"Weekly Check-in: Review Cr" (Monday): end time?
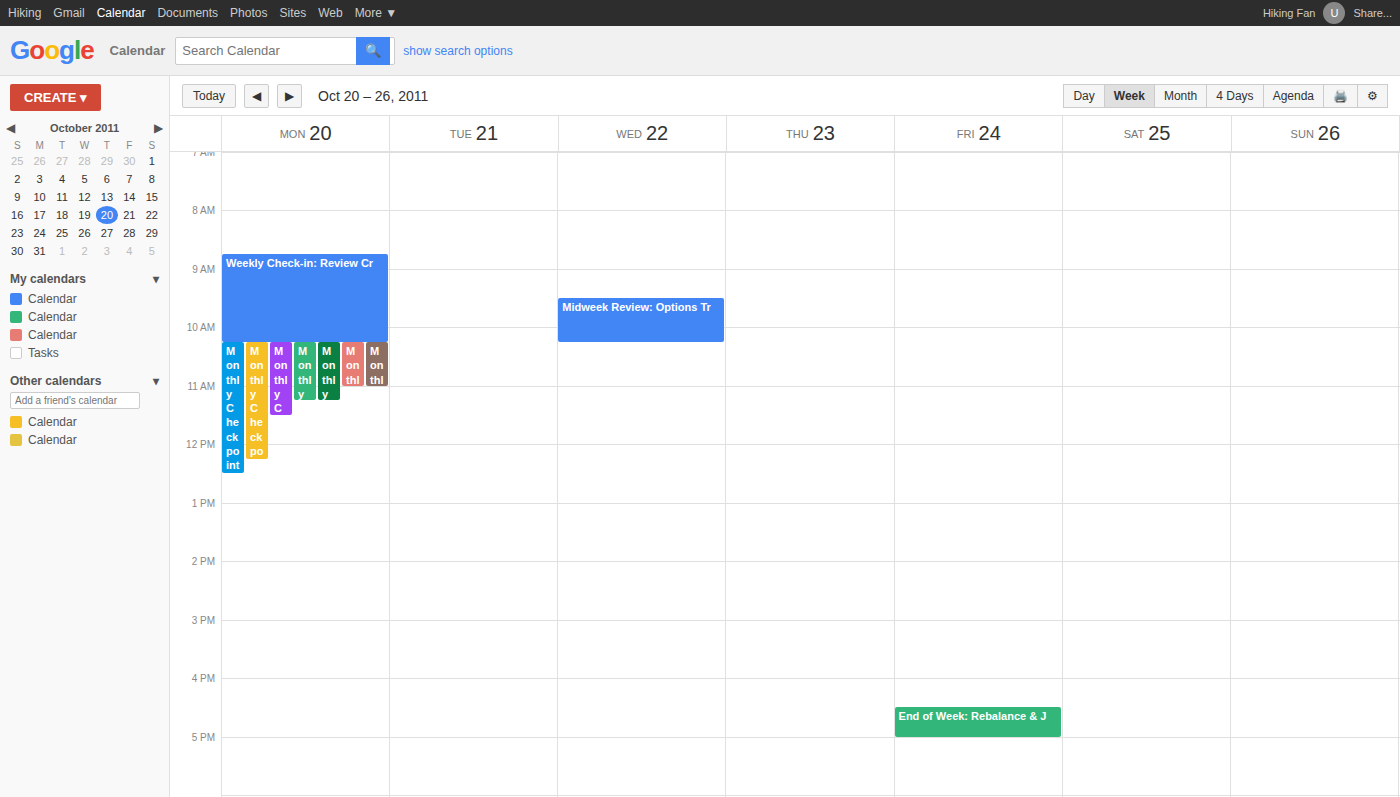
10:15